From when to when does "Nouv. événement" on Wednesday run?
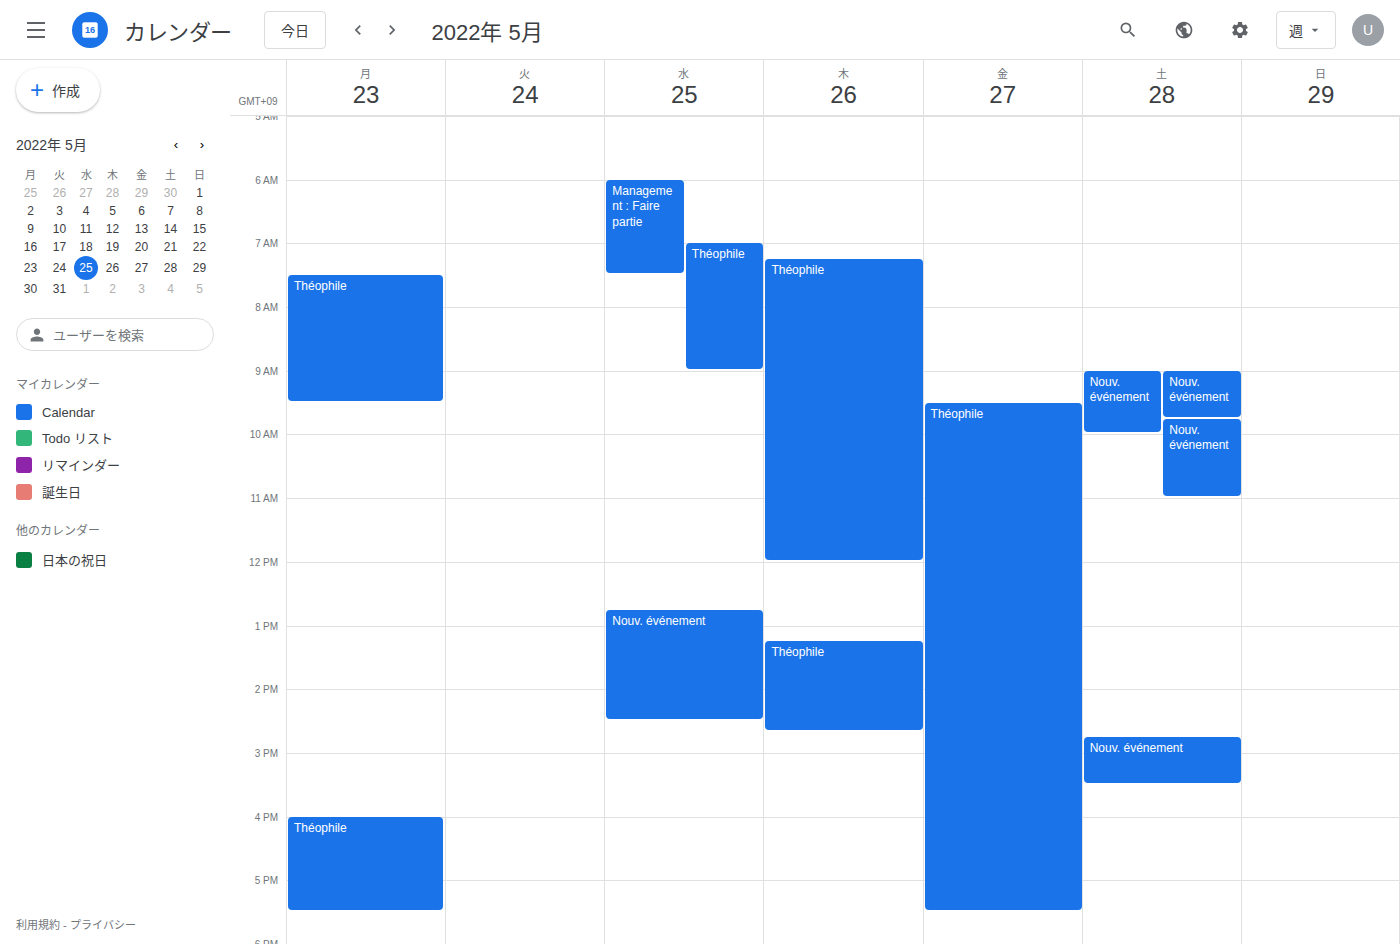
12:45 PM to 2:30 PM